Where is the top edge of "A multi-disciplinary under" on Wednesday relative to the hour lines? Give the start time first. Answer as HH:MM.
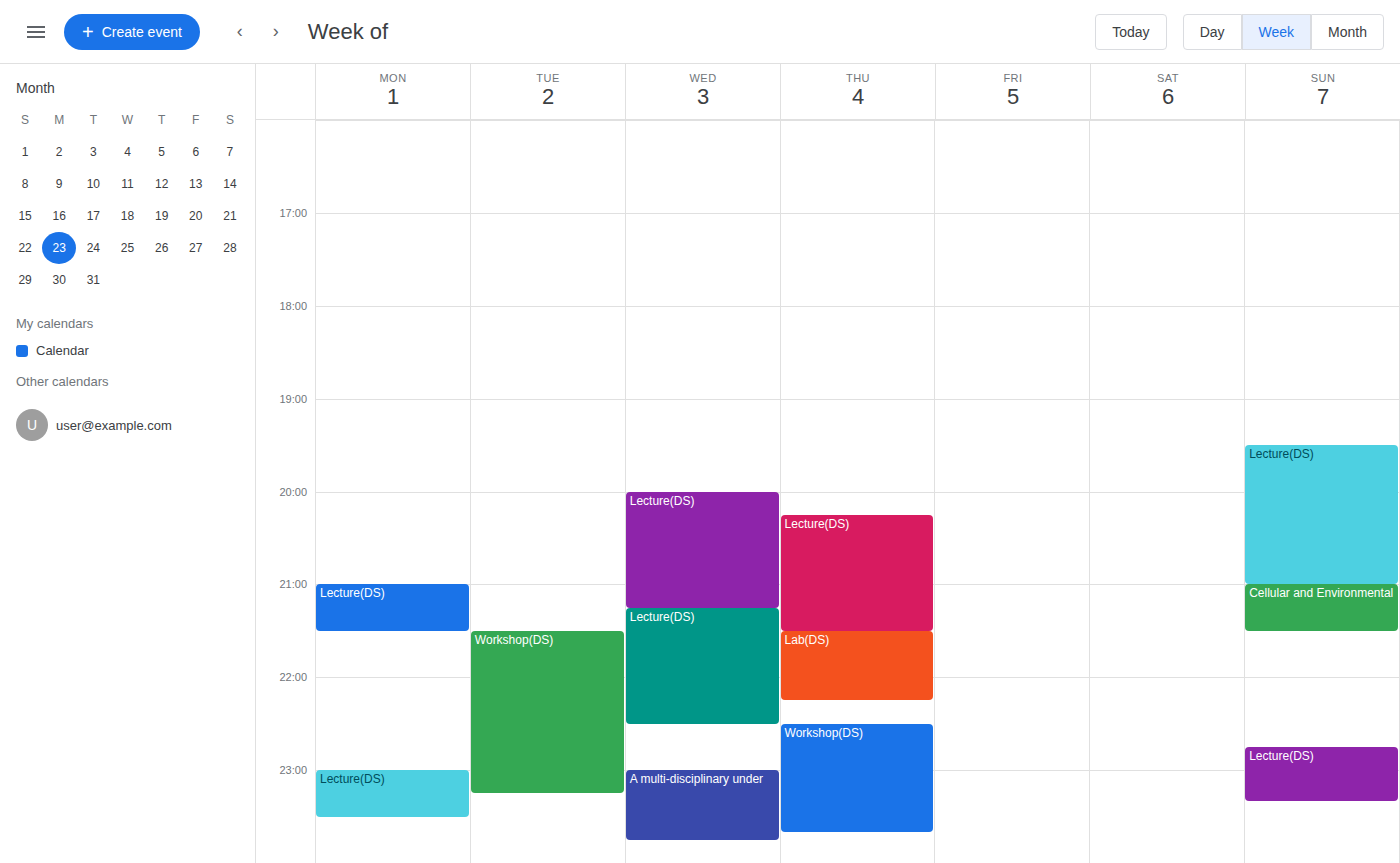
23:00 -- exactly on the 23:00 line.